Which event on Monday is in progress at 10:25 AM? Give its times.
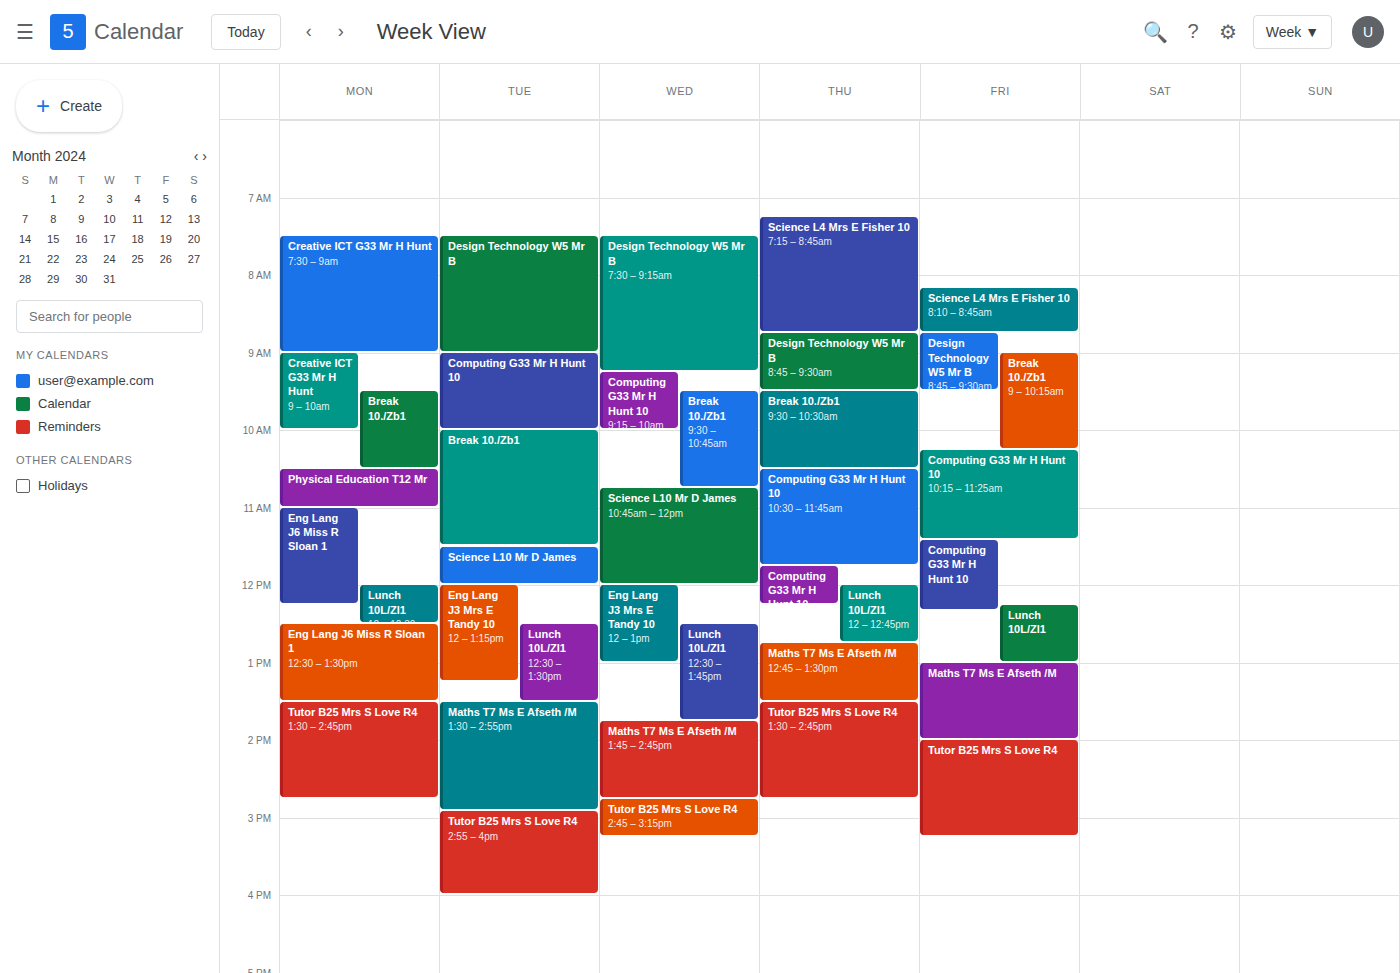
"Break 10./Zb1", 9:30 AM to 10:30 AM